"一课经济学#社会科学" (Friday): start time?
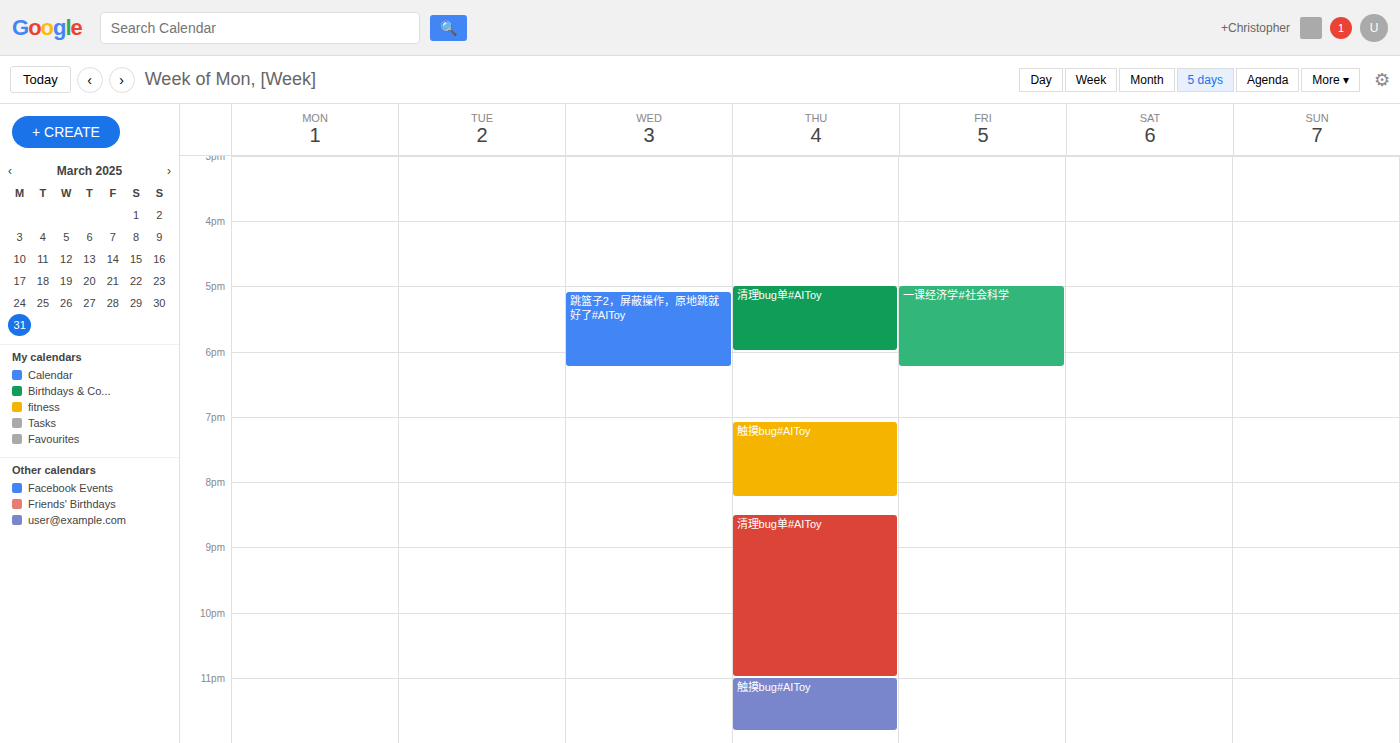
5:00 PM